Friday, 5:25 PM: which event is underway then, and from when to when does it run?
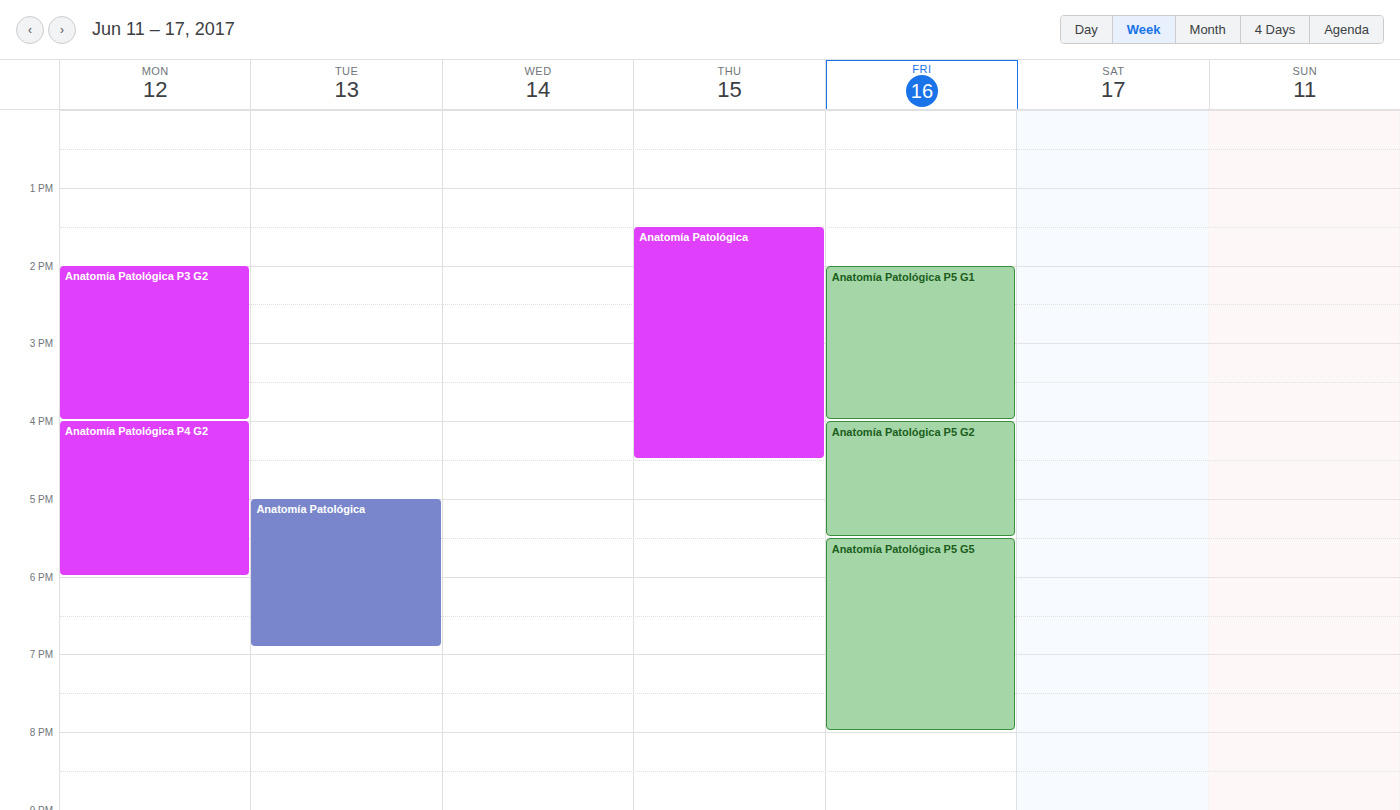
"Anatomía Patológica P5 G2", 4:00 PM to 5:30 PM